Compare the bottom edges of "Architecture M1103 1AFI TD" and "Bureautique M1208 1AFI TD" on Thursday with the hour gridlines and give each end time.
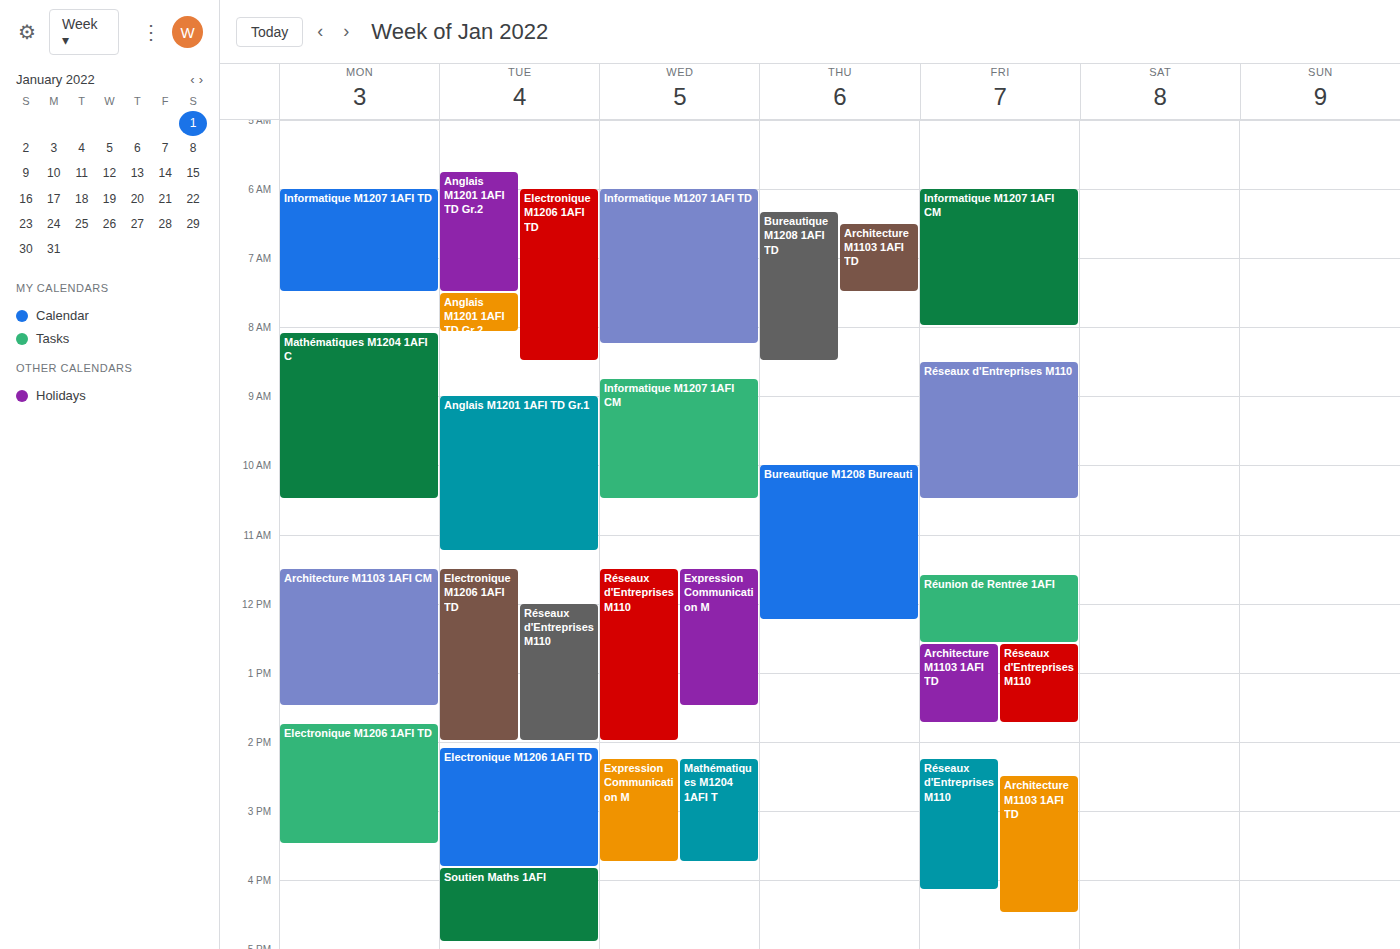
"Architecture M1103 1AFI TD": 7:30 AM, halfway between the 7 AM and 8 AM lines. "Bureautique M1208 1AFI TD": 8:30 AM, halfway between the 8 AM and 9 AM lines.